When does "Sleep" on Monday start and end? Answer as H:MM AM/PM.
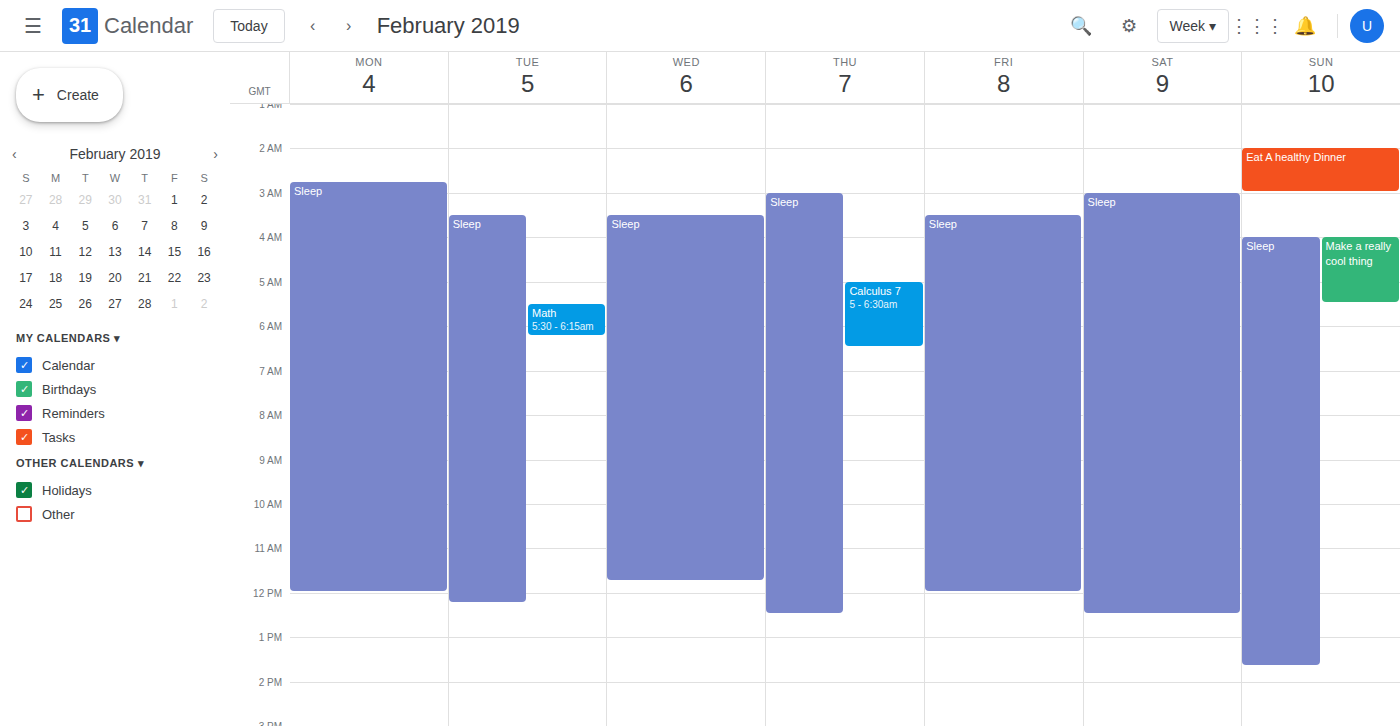
2:45 AM to 12:00 PM